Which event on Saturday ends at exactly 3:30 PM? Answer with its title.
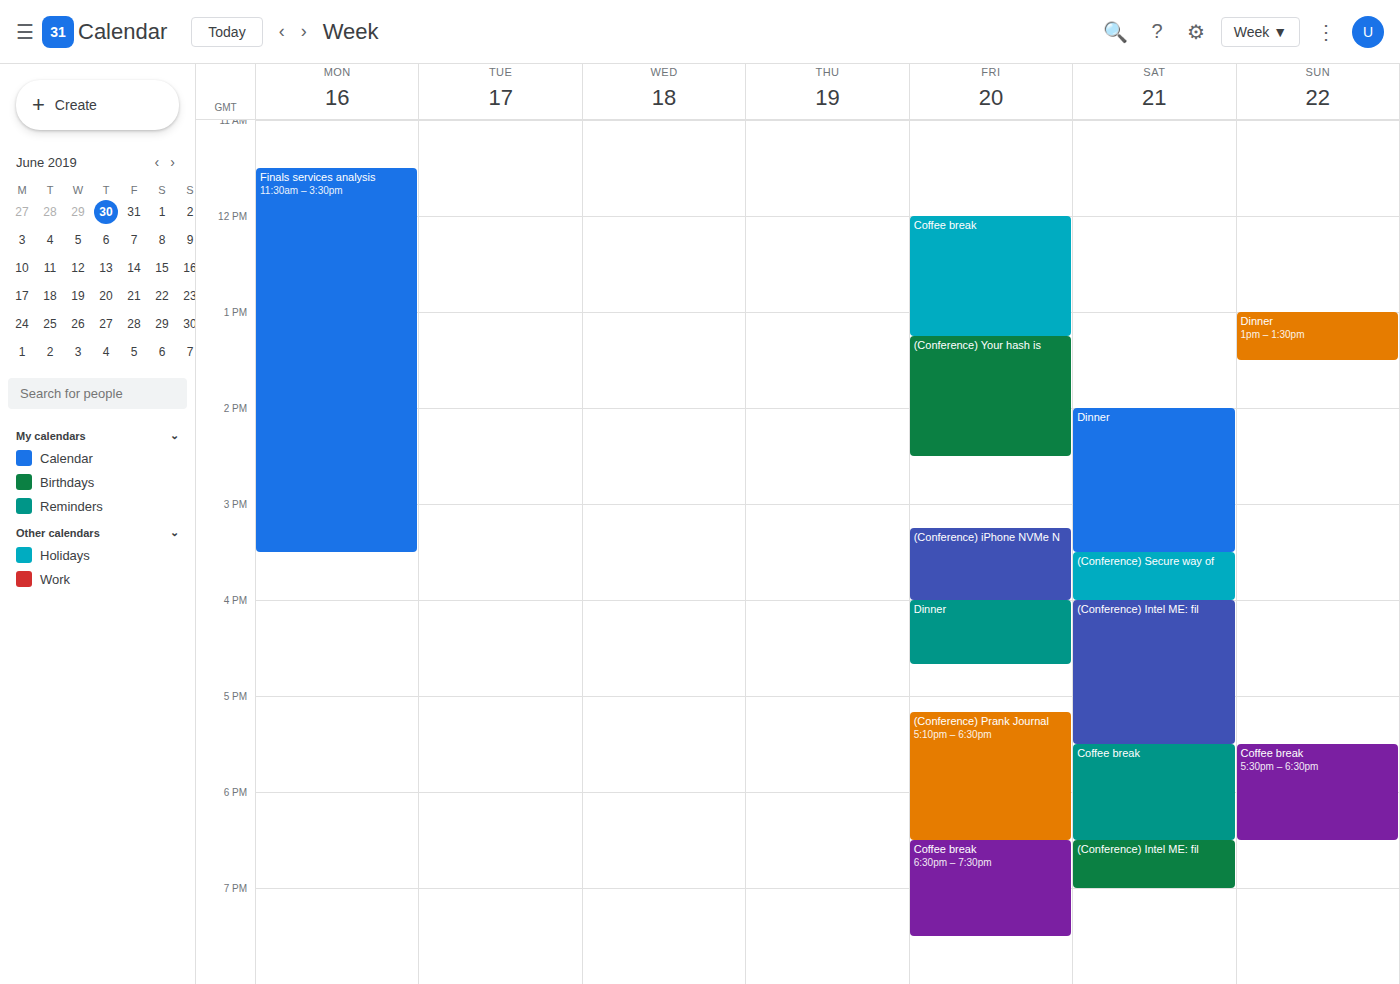
"Dinner"